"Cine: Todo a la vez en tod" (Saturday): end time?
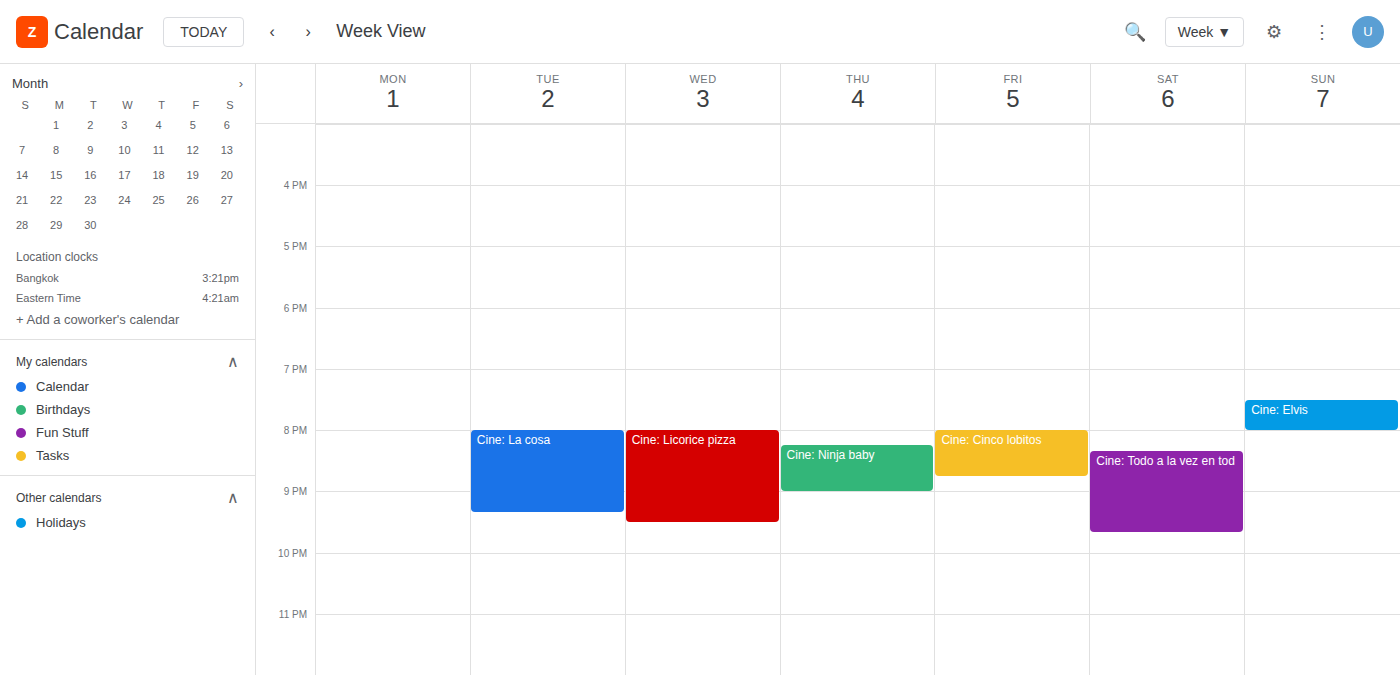
9:40 PM